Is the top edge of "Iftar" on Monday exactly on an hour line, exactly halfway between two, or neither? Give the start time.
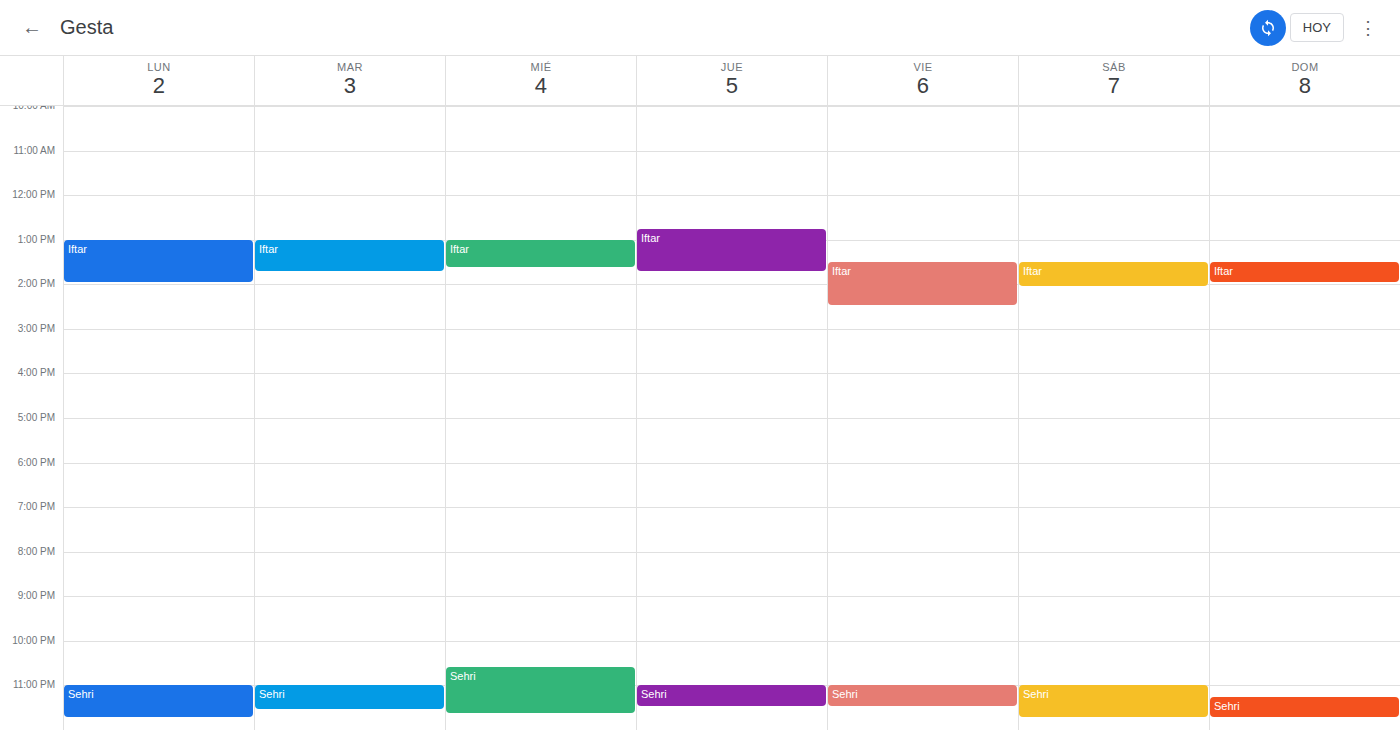
13:00 -- exactly on the 13:00 line.